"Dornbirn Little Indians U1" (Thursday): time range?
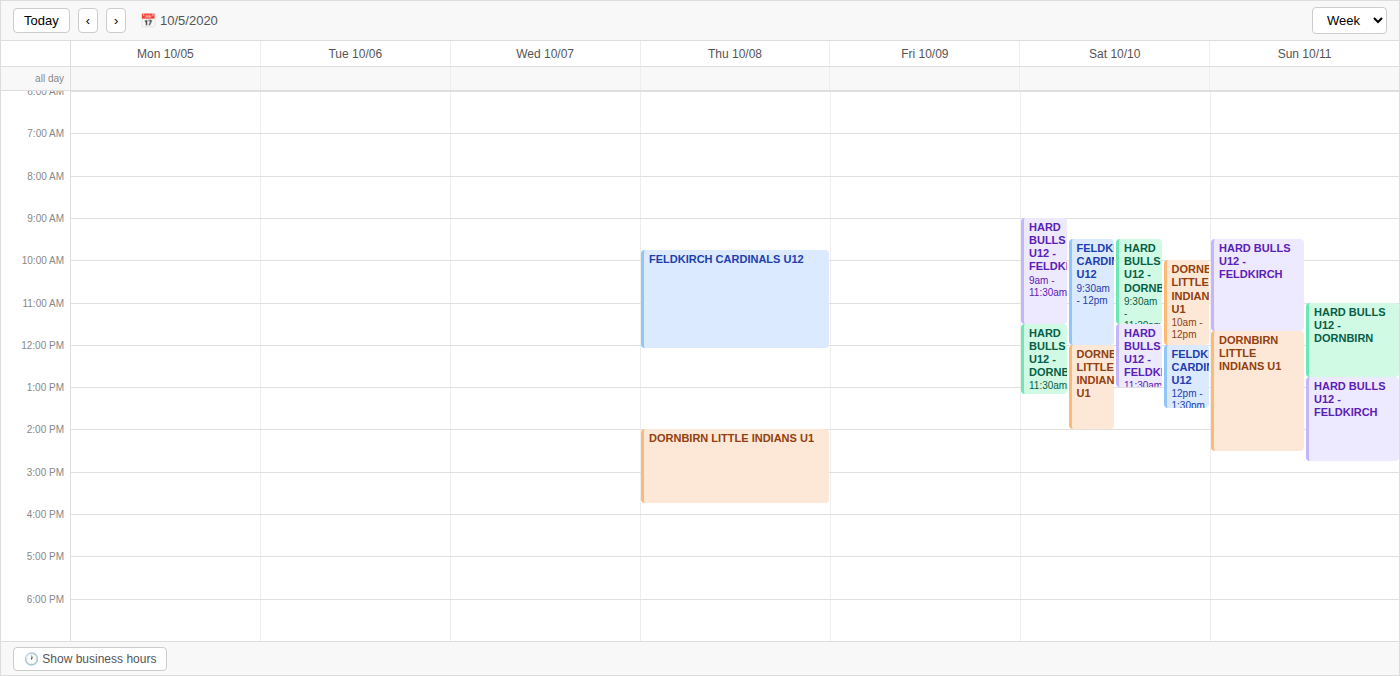
2:00 PM to 3:45 PM